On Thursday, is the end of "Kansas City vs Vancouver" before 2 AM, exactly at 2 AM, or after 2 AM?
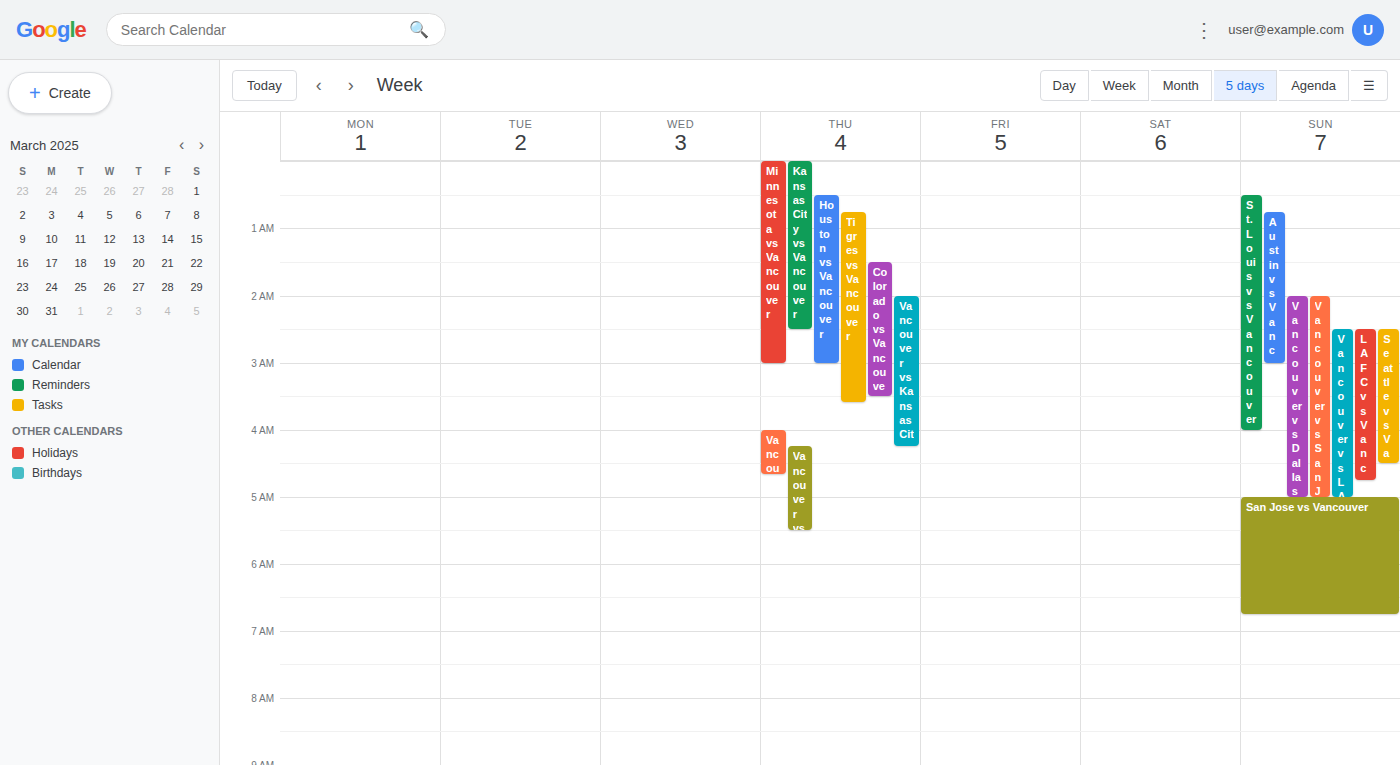
2:30 AM -- after 2 AM, 30 minutes below the 2 AM line.